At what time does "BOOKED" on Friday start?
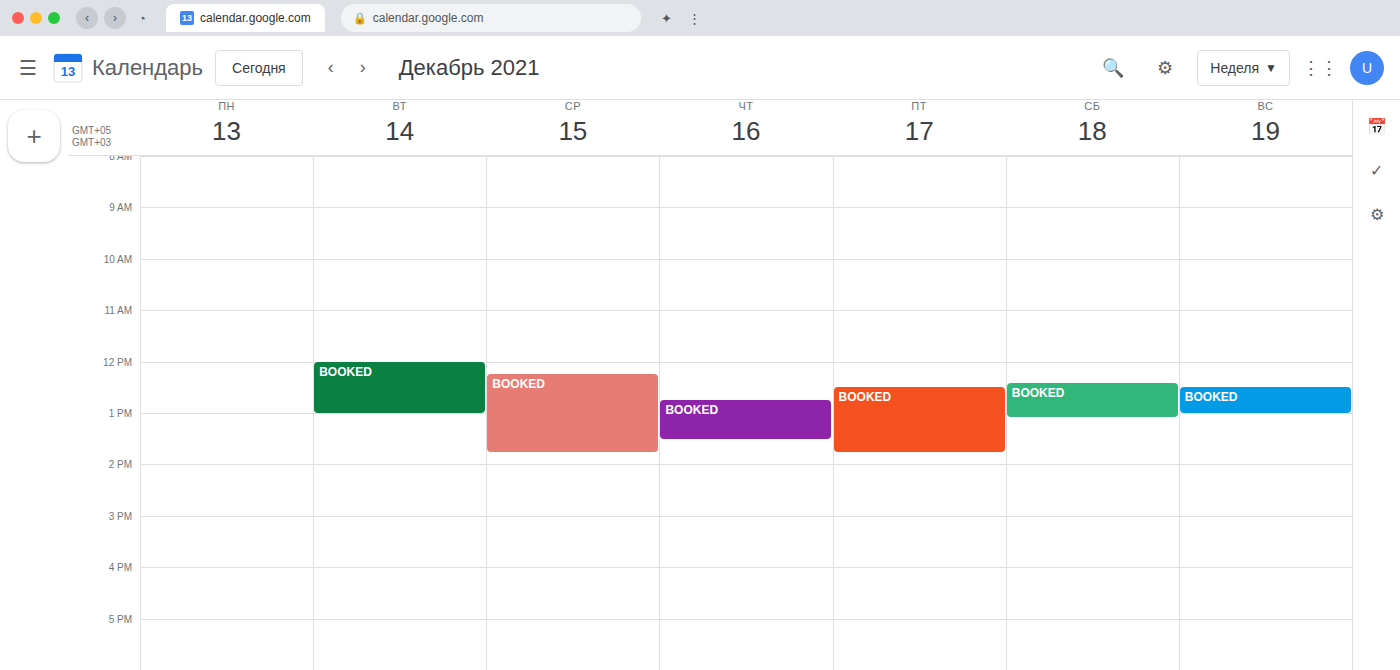
12:30 PM